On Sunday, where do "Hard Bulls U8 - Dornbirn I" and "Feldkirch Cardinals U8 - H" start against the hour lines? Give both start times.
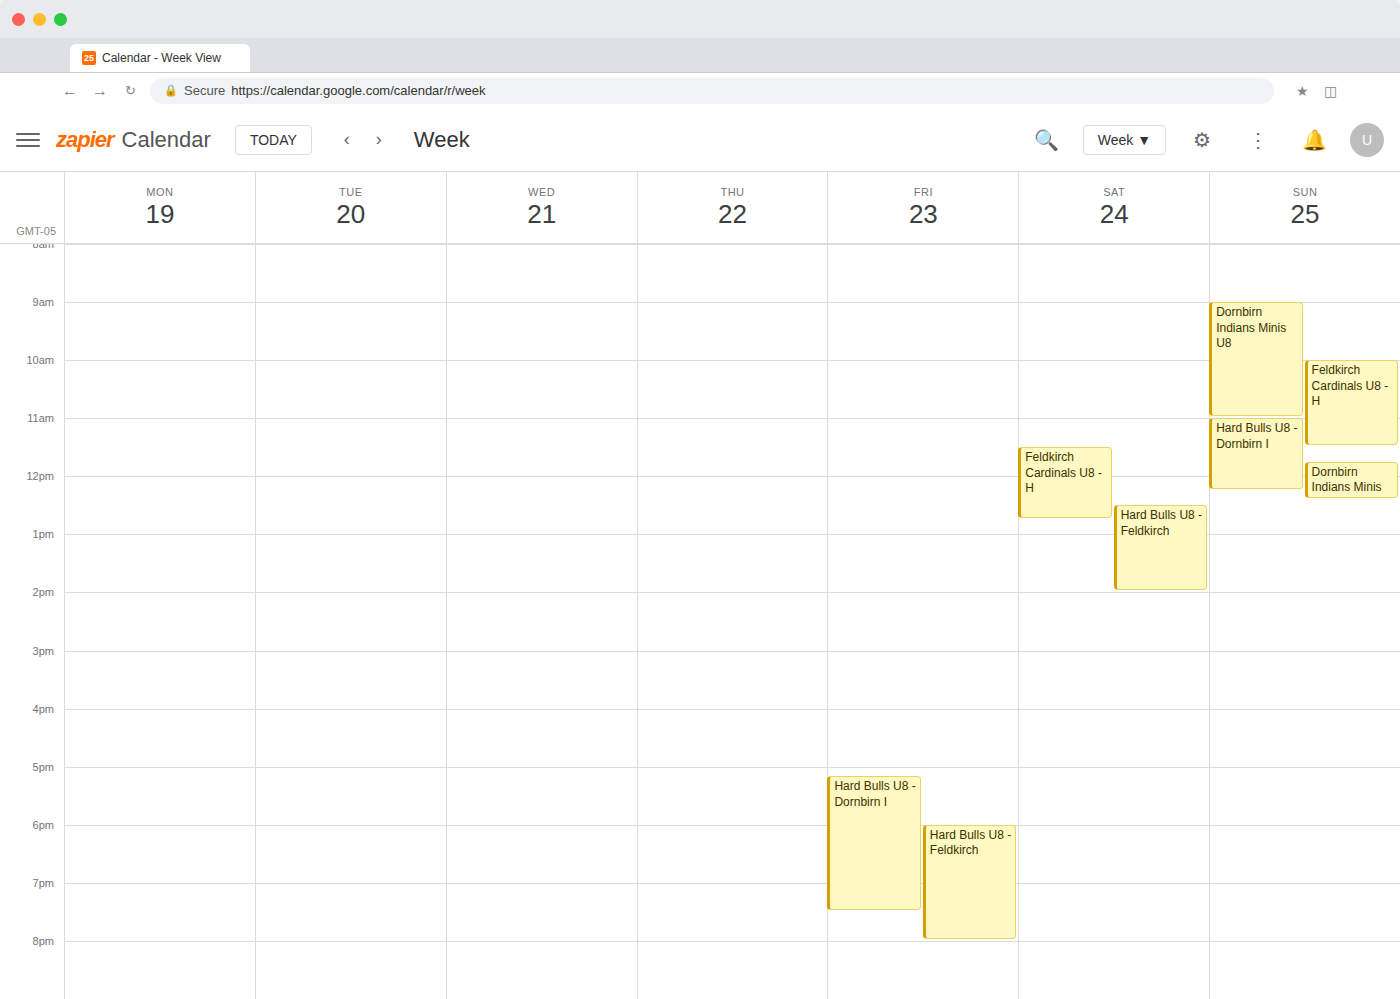
"Hard Bulls U8 - Dornbirn I": 11:00 AM, exactly on the 11 AM line. "Feldkirch Cardinals U8 - H": 10:00 AM, exactly on the 10 AM line.